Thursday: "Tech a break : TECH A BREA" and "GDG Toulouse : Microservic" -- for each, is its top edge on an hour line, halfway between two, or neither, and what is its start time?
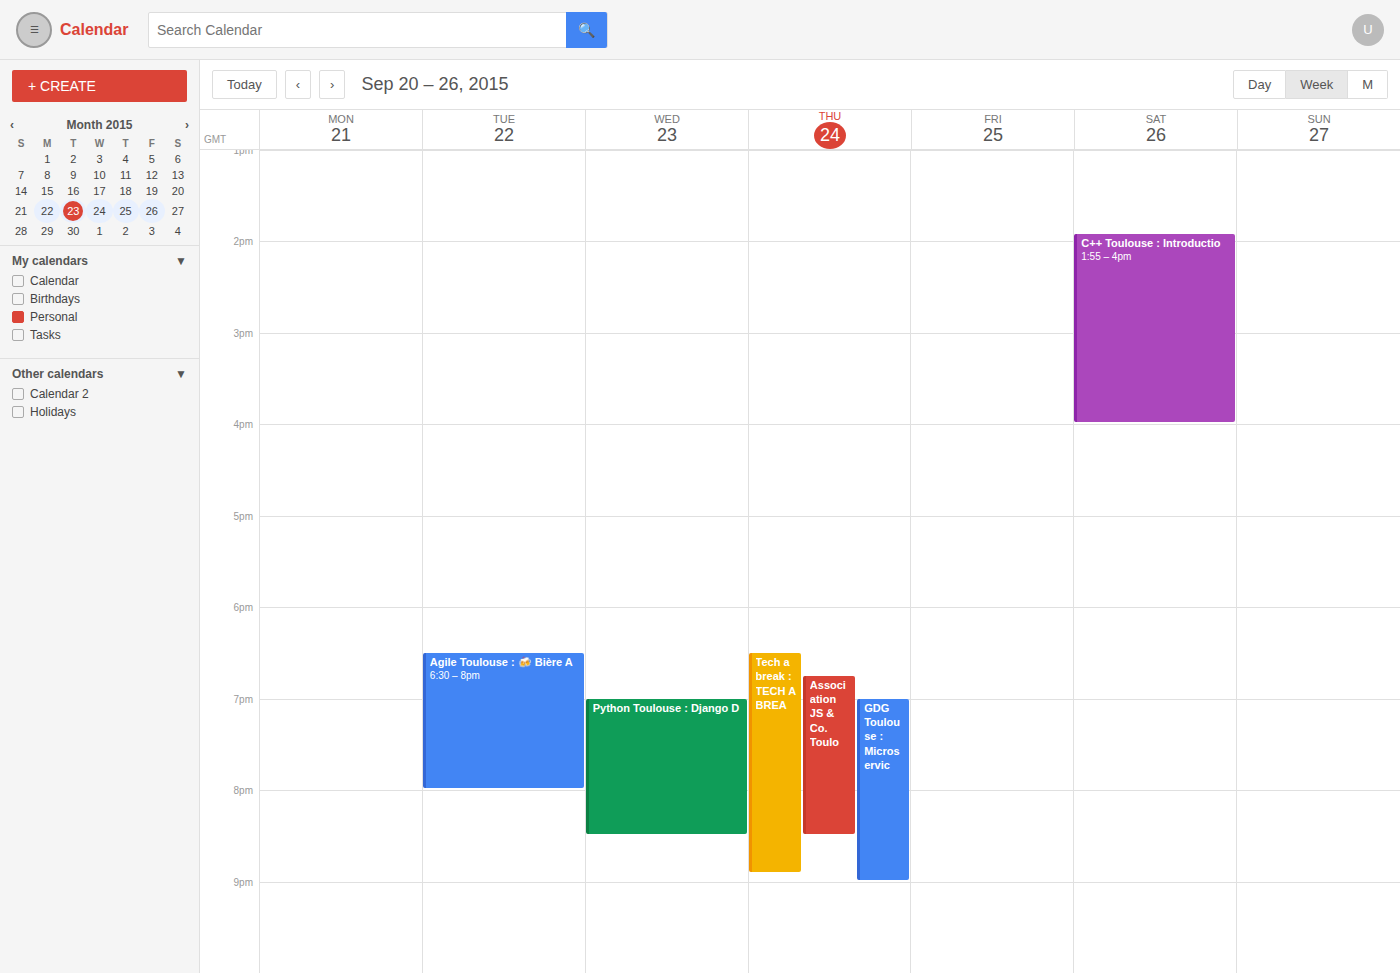
"Tech a break : TECH A BREA": 6:30 PM, halfway between the 6 PM and 7 PM lines. "GDG Toulouse : Microservic": 7:00 PM, exactly on the 7 PM line.